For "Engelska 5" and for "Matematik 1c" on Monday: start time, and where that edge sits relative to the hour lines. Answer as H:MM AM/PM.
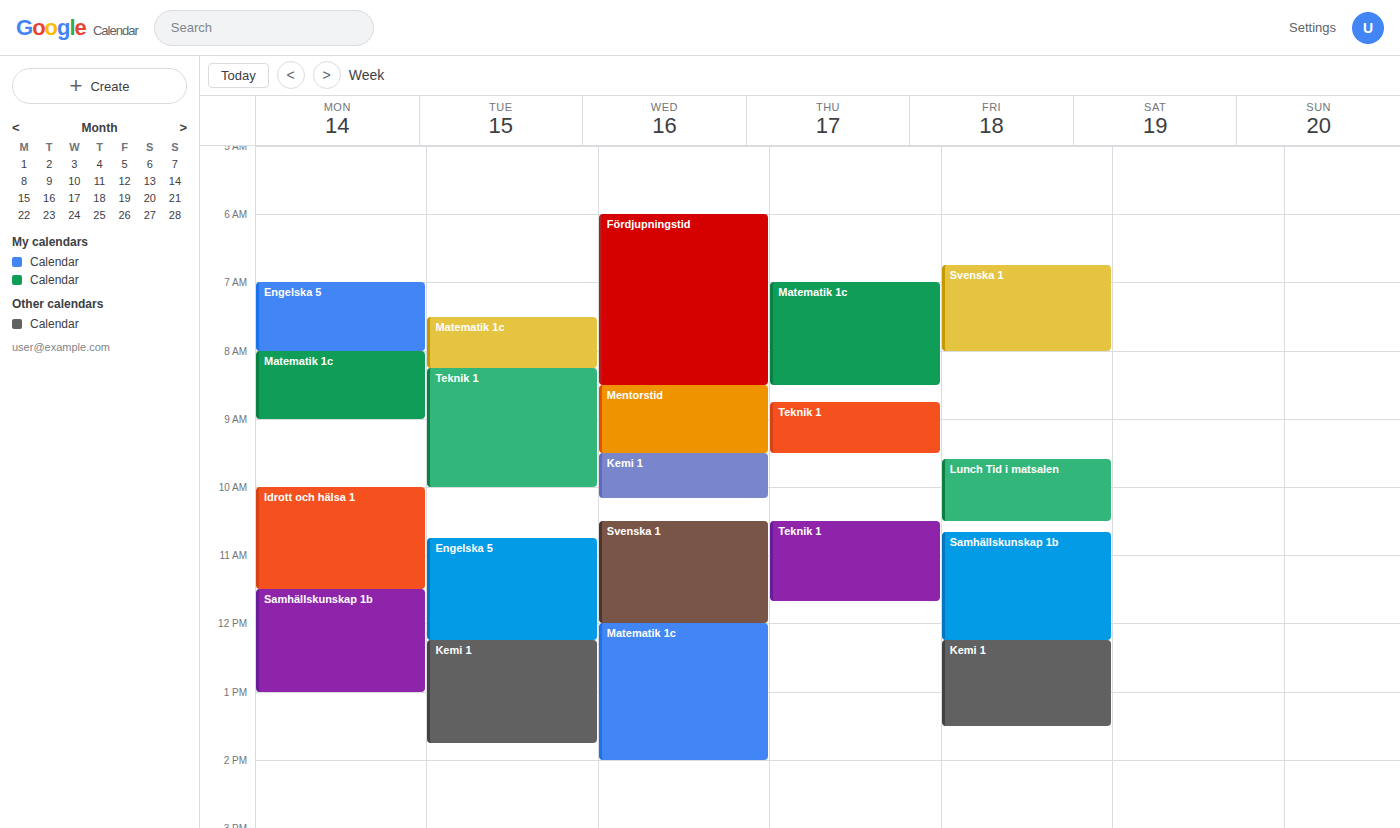
"Engelska 5": 7:00 AM, exactly on the 7 AM line. "Matematik 1c": 8:00 AM, exactly on the 8 AM line.